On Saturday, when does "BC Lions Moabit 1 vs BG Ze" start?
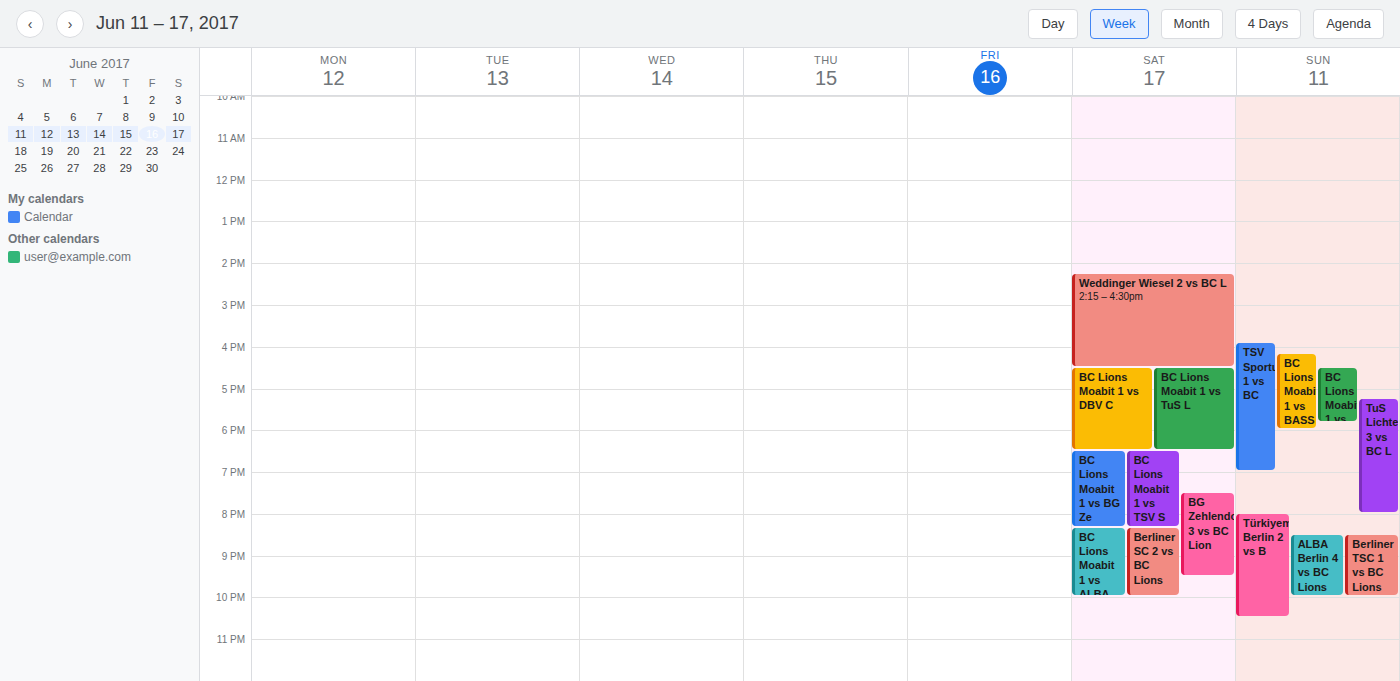
6:30 PM